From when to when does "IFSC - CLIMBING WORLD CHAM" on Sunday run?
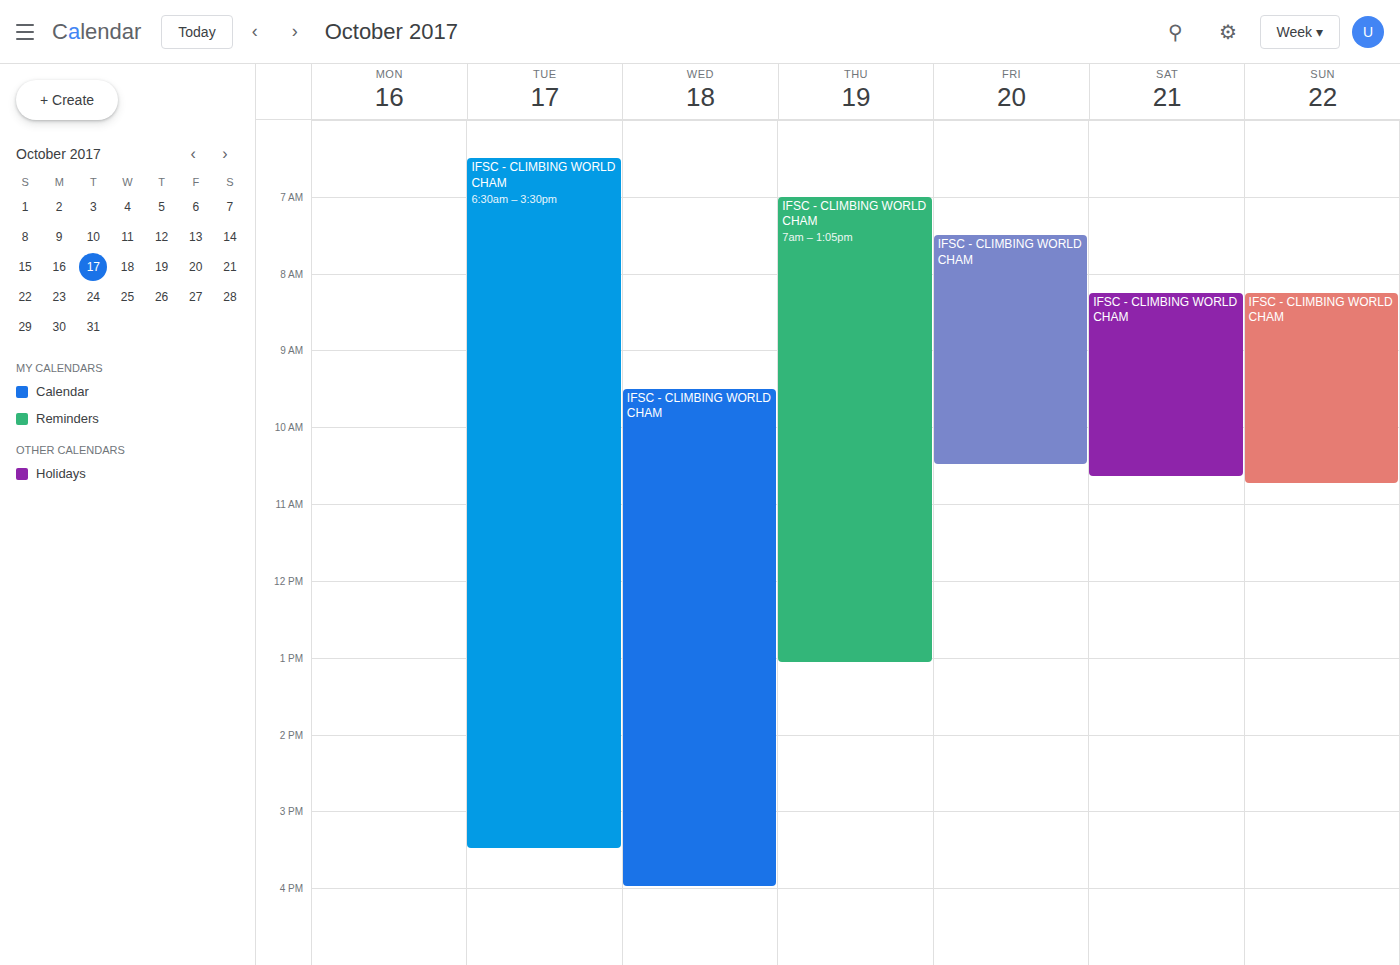
8:15 AM to 10:45 AM